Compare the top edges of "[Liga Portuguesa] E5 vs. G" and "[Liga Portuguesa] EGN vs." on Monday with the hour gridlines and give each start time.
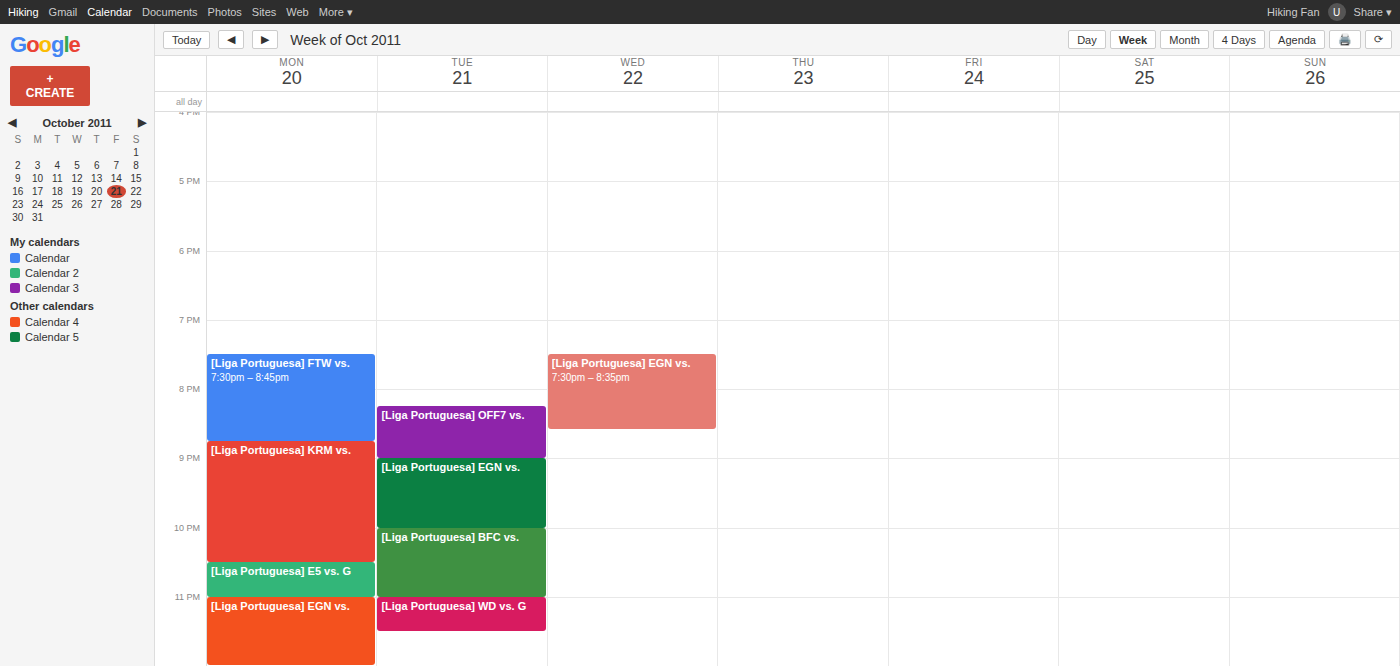
"[Liga Portuguesa] E5 vs. G": 10:30 PM, halfway between the 10 PM and 11 PM lines. "[Liga Portuguesa] EGN vs.": 11:00 PM, exactly on the 11 PM line.